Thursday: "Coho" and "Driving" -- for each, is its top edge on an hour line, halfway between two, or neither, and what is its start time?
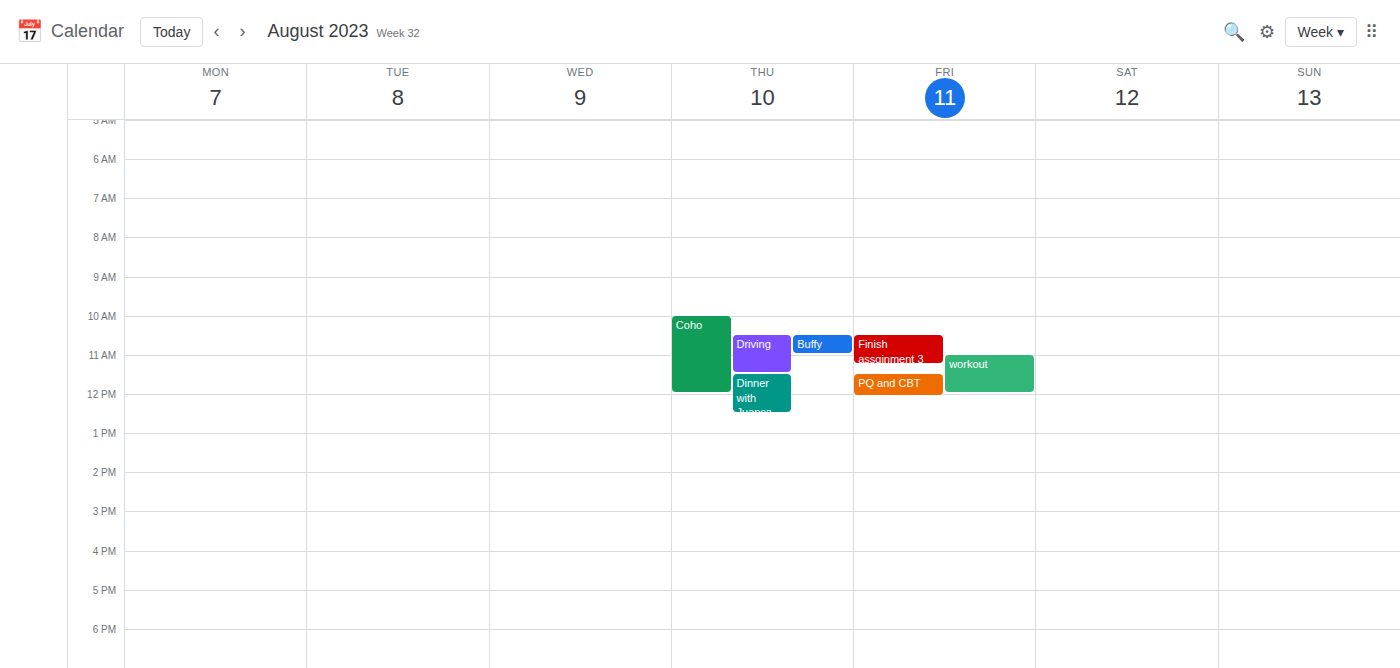
"Coho": 10:00 AM, exactly on the 10 AM line. "Driving": 10:30 AM, halfway between the 10 AM and 11 AM lines.